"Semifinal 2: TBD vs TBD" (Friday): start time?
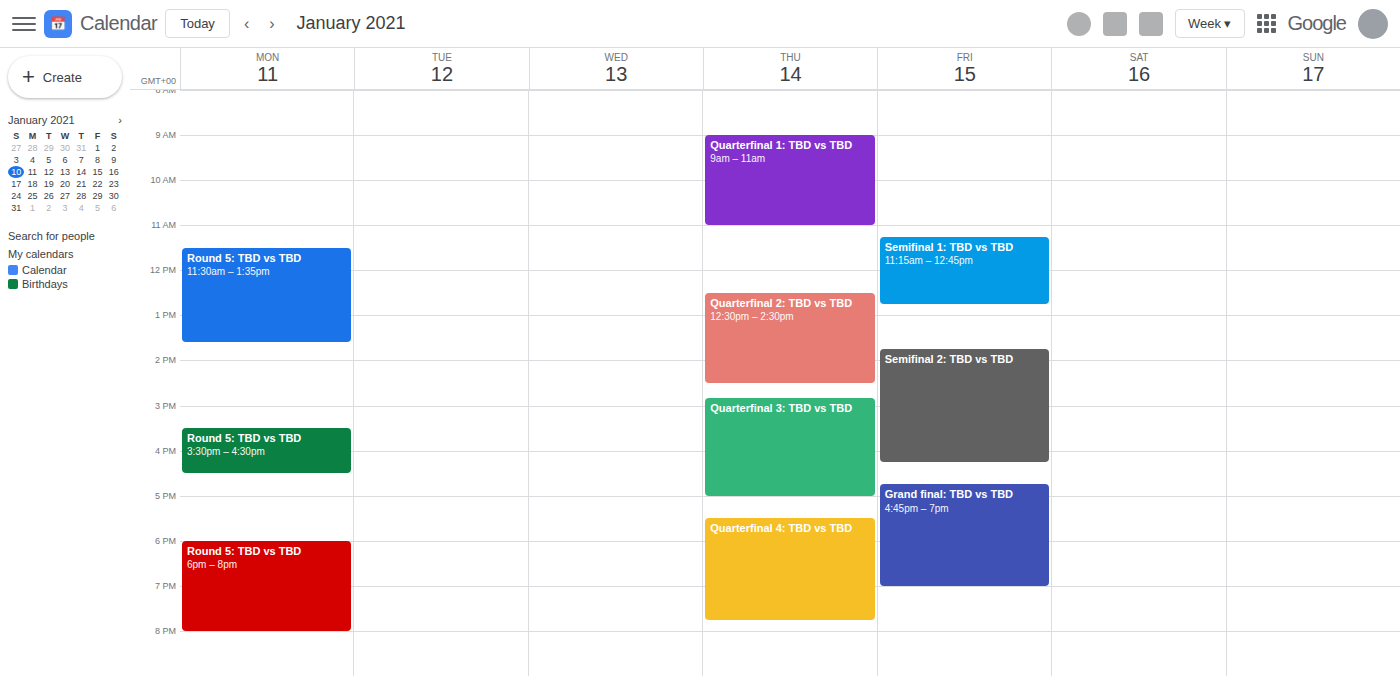
1:45 PM